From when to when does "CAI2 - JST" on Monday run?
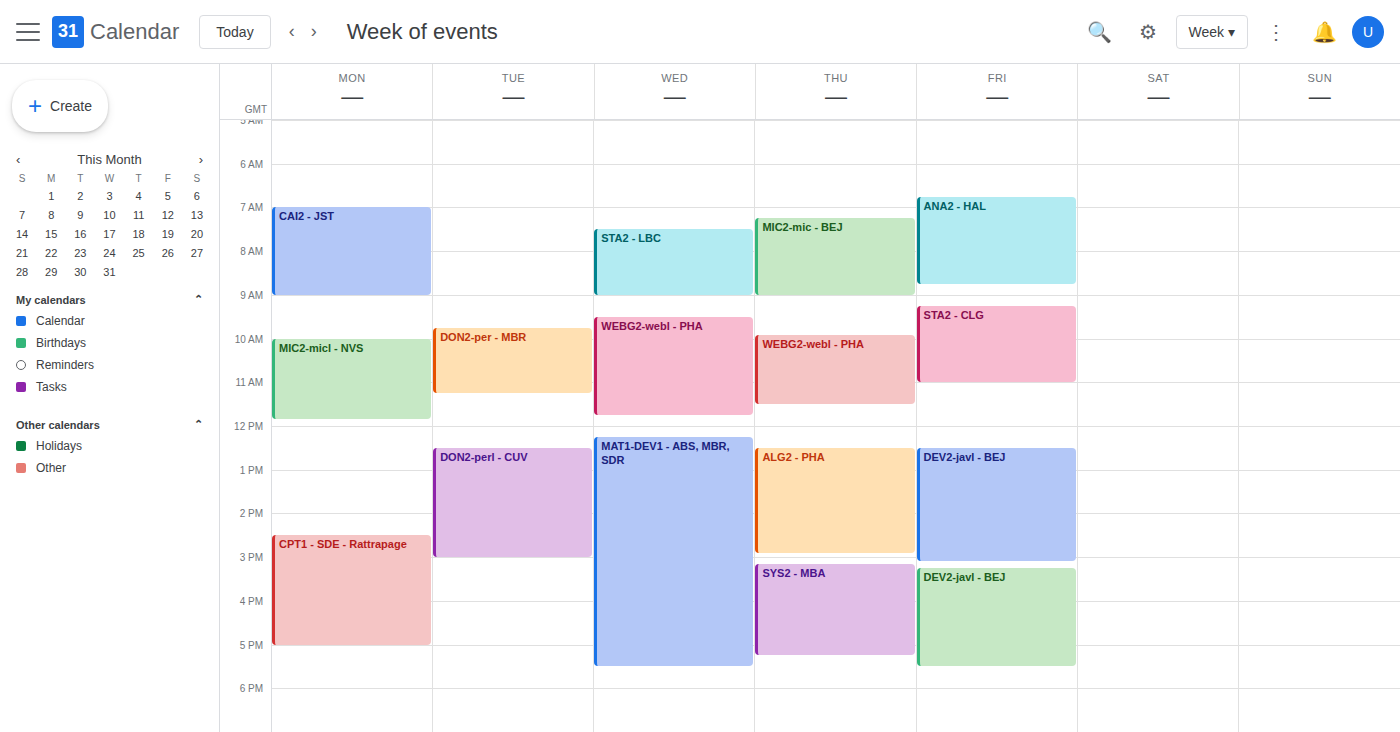
7:00 AM to 9:00 AM